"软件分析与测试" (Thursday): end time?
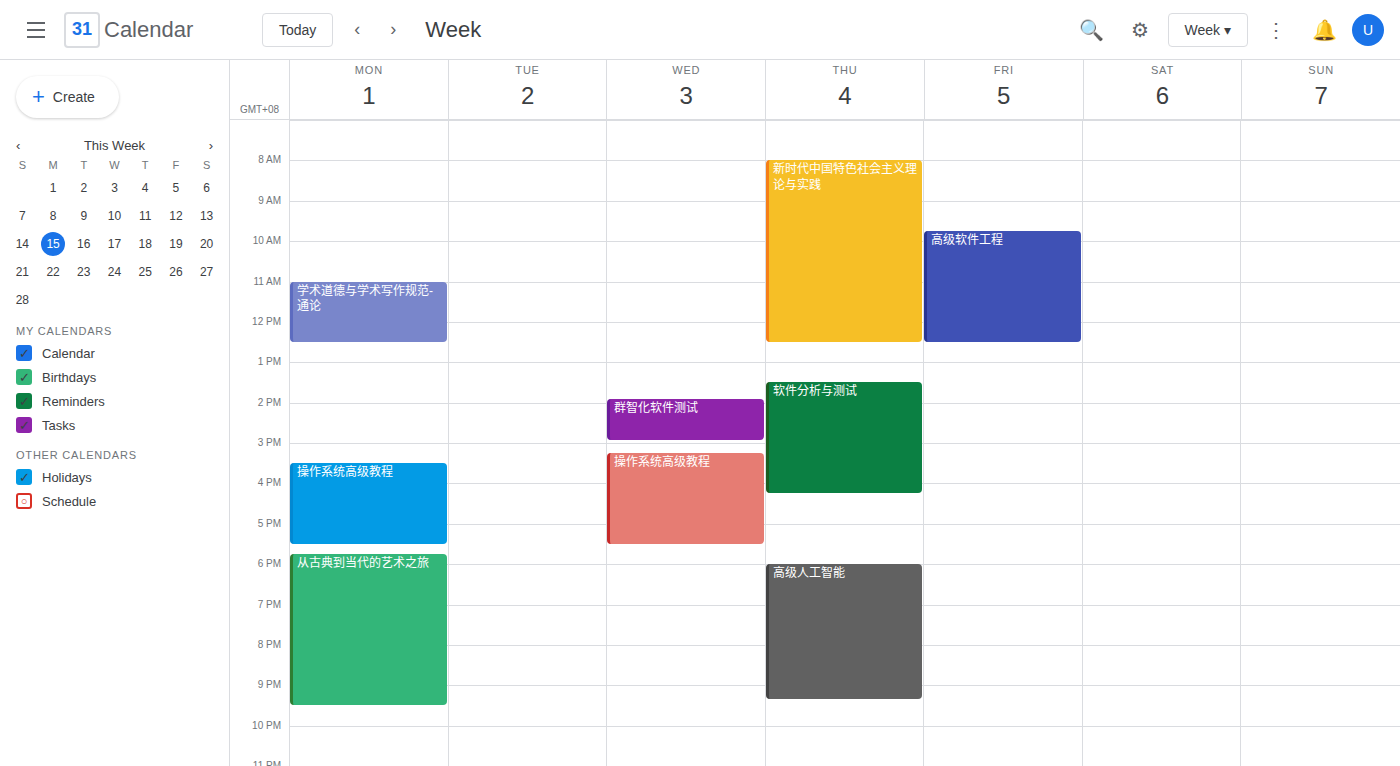
16:15